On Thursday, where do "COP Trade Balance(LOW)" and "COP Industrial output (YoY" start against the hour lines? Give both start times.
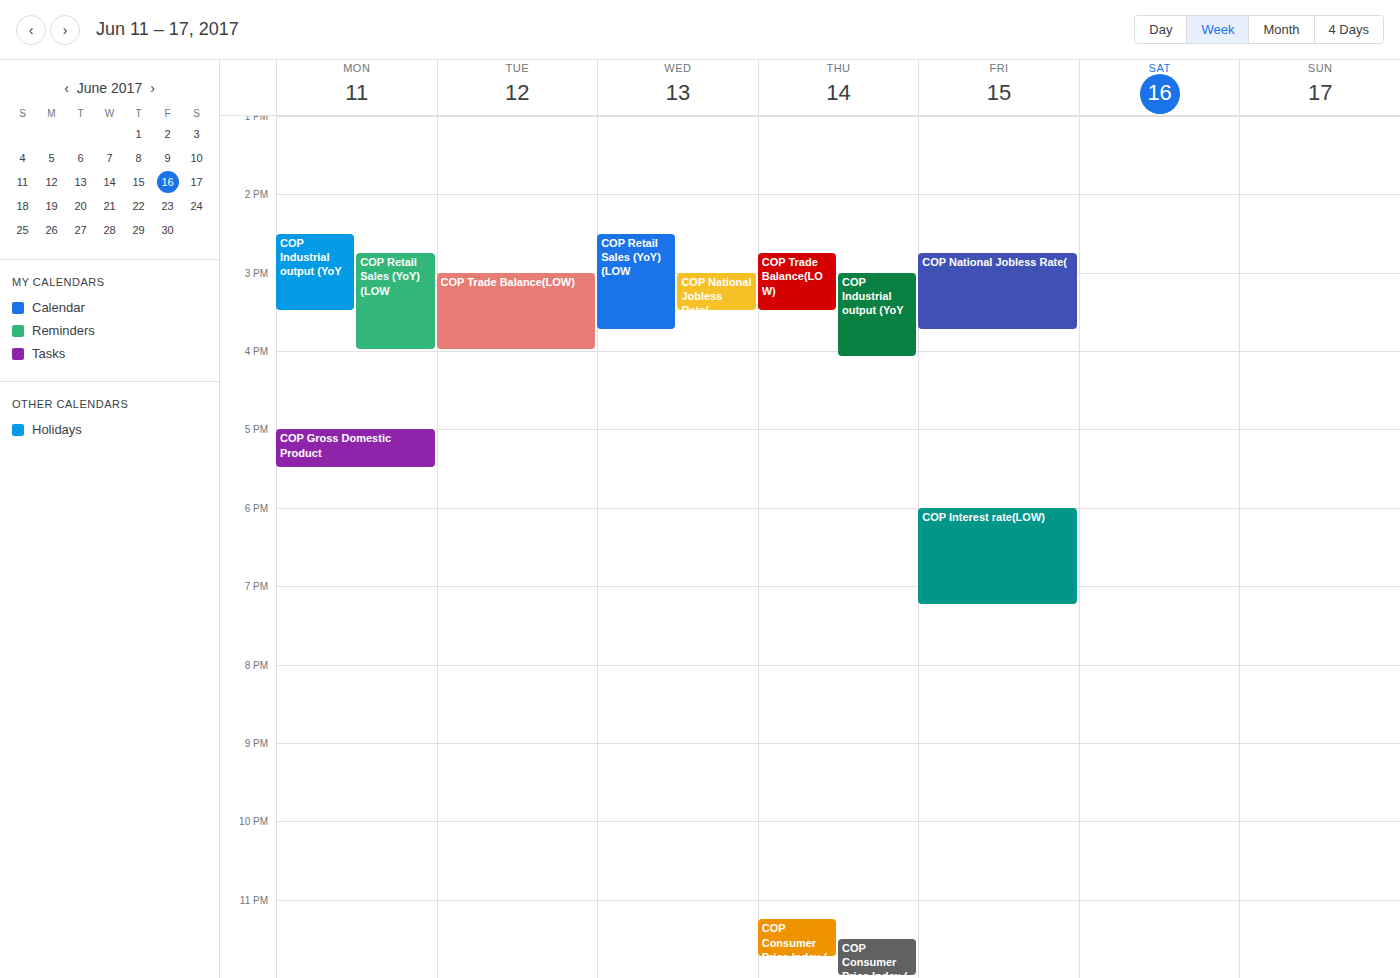
"COP Trade Balance(LOW)": 2:45 PM, neither: three quarters of the way from the 2 PM line to the 3 PM line. "COP Industrial output (YoY": 3:00 PM, exactly on the 3 PM line.